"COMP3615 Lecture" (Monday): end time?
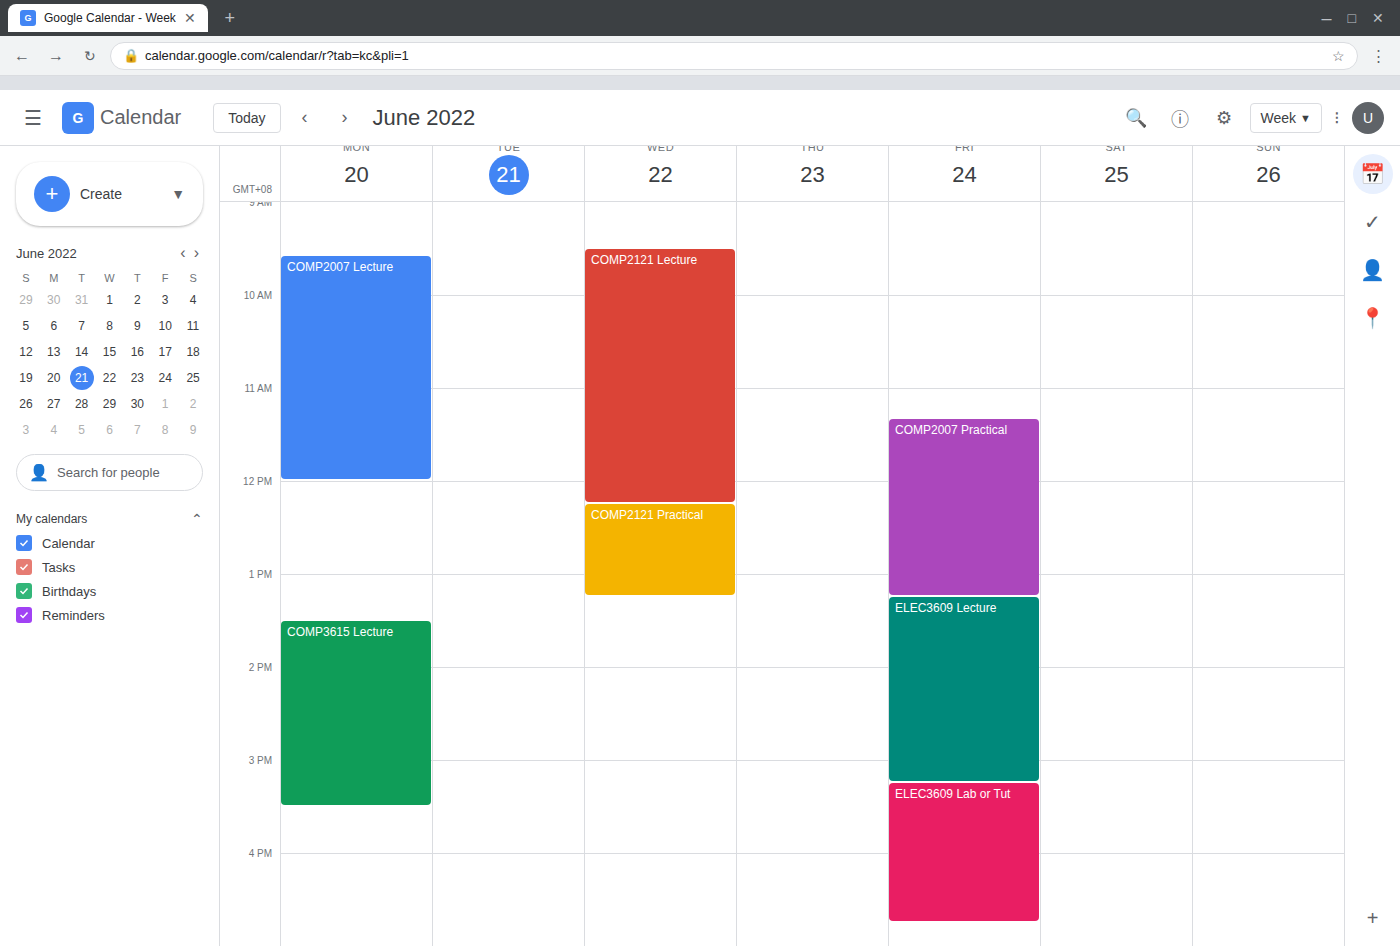
3:30 PM